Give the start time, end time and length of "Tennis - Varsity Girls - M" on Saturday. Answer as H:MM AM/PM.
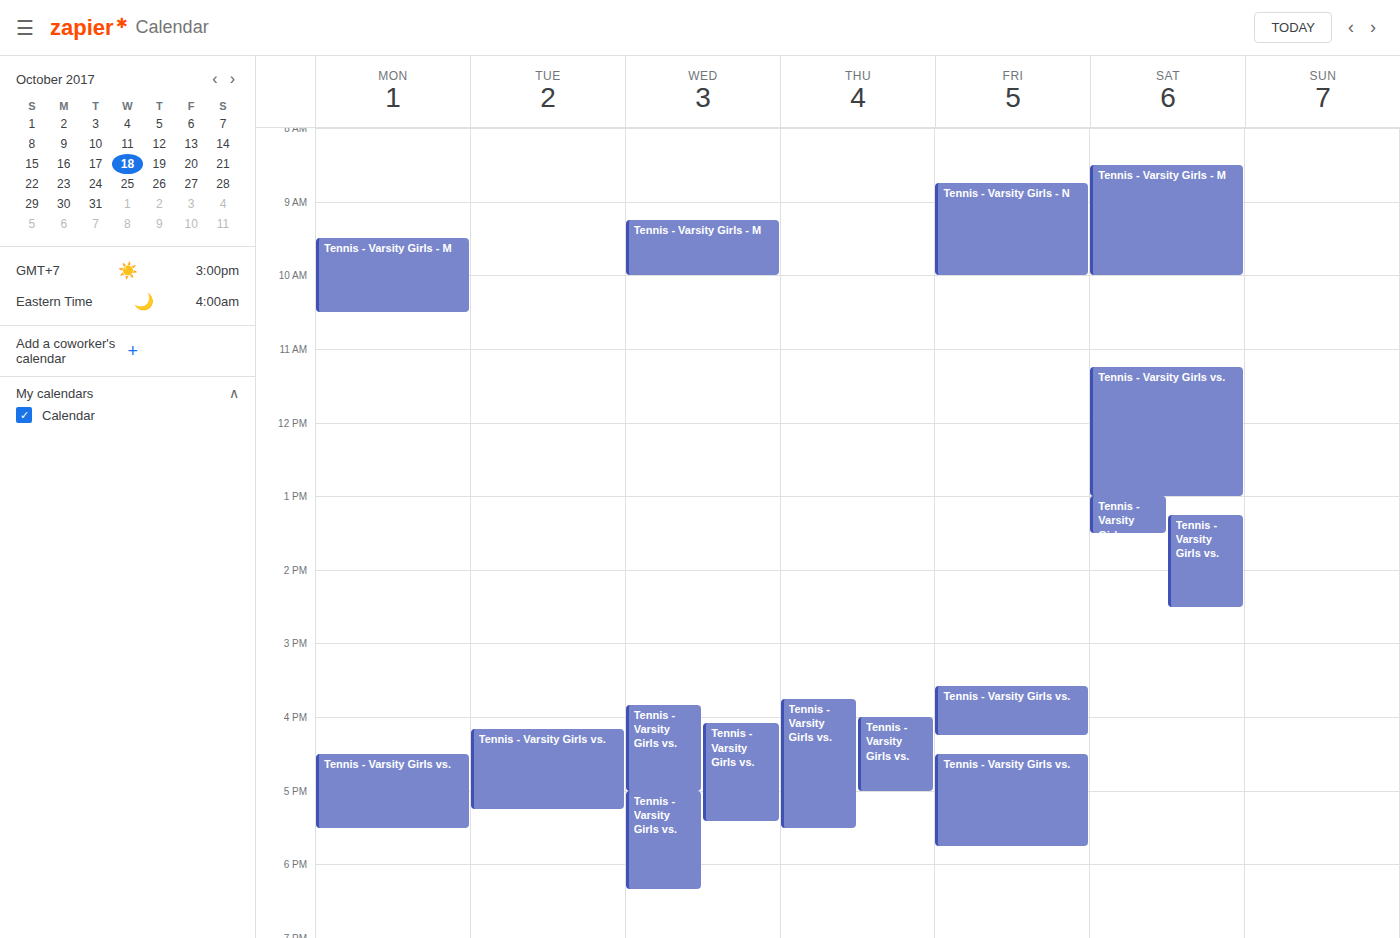
8:30 AM to 10:00 AM, 1 hour 30 minutes